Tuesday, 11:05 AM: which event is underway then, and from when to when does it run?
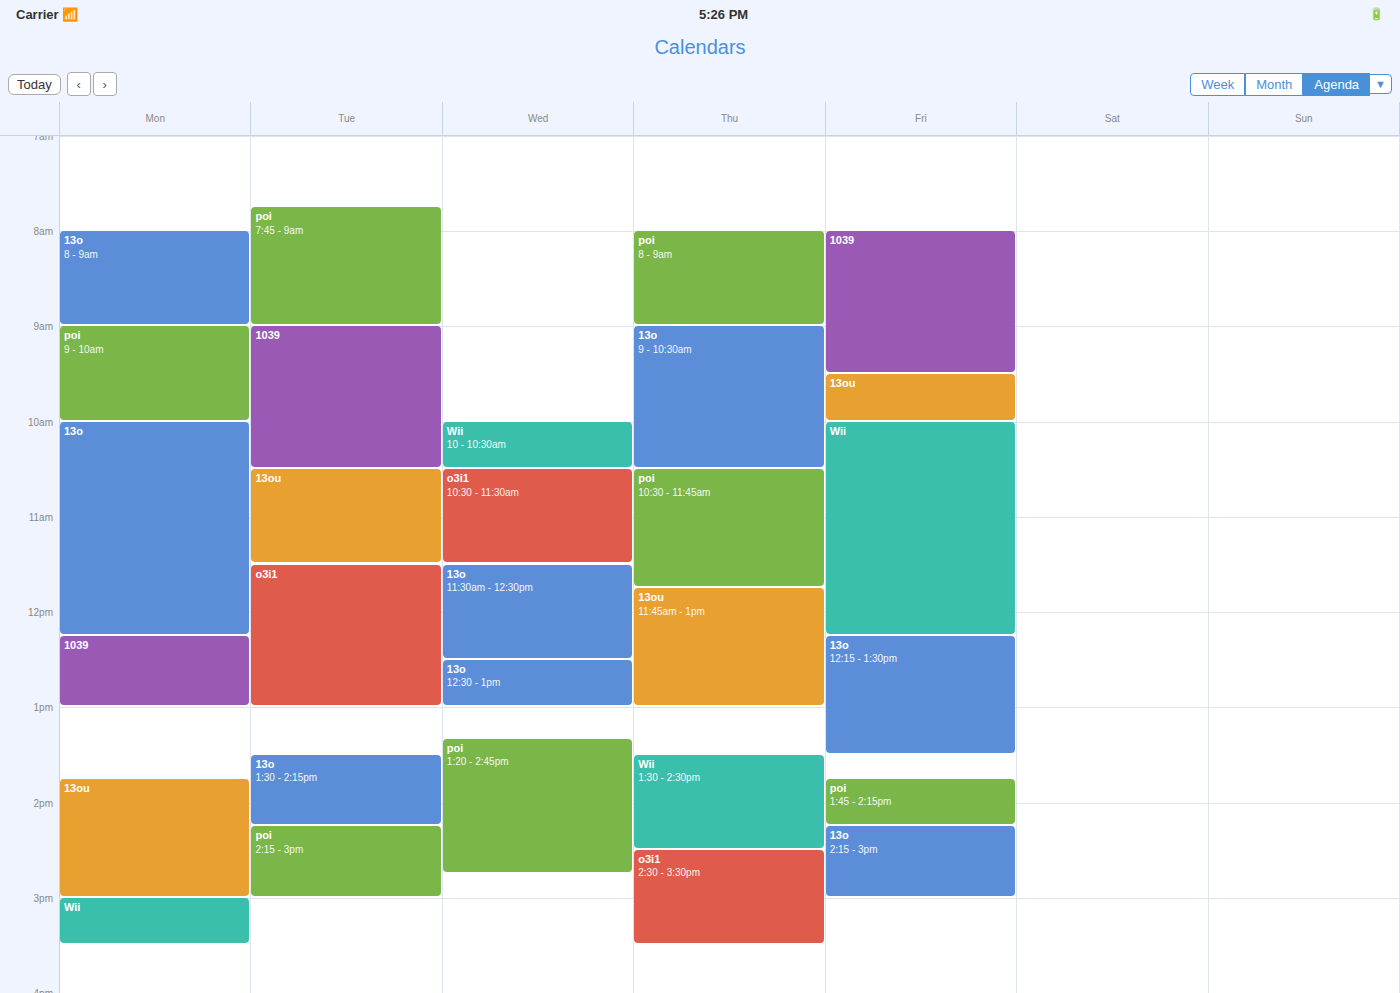
"13ou", 10:30 AM to 11:30 AM